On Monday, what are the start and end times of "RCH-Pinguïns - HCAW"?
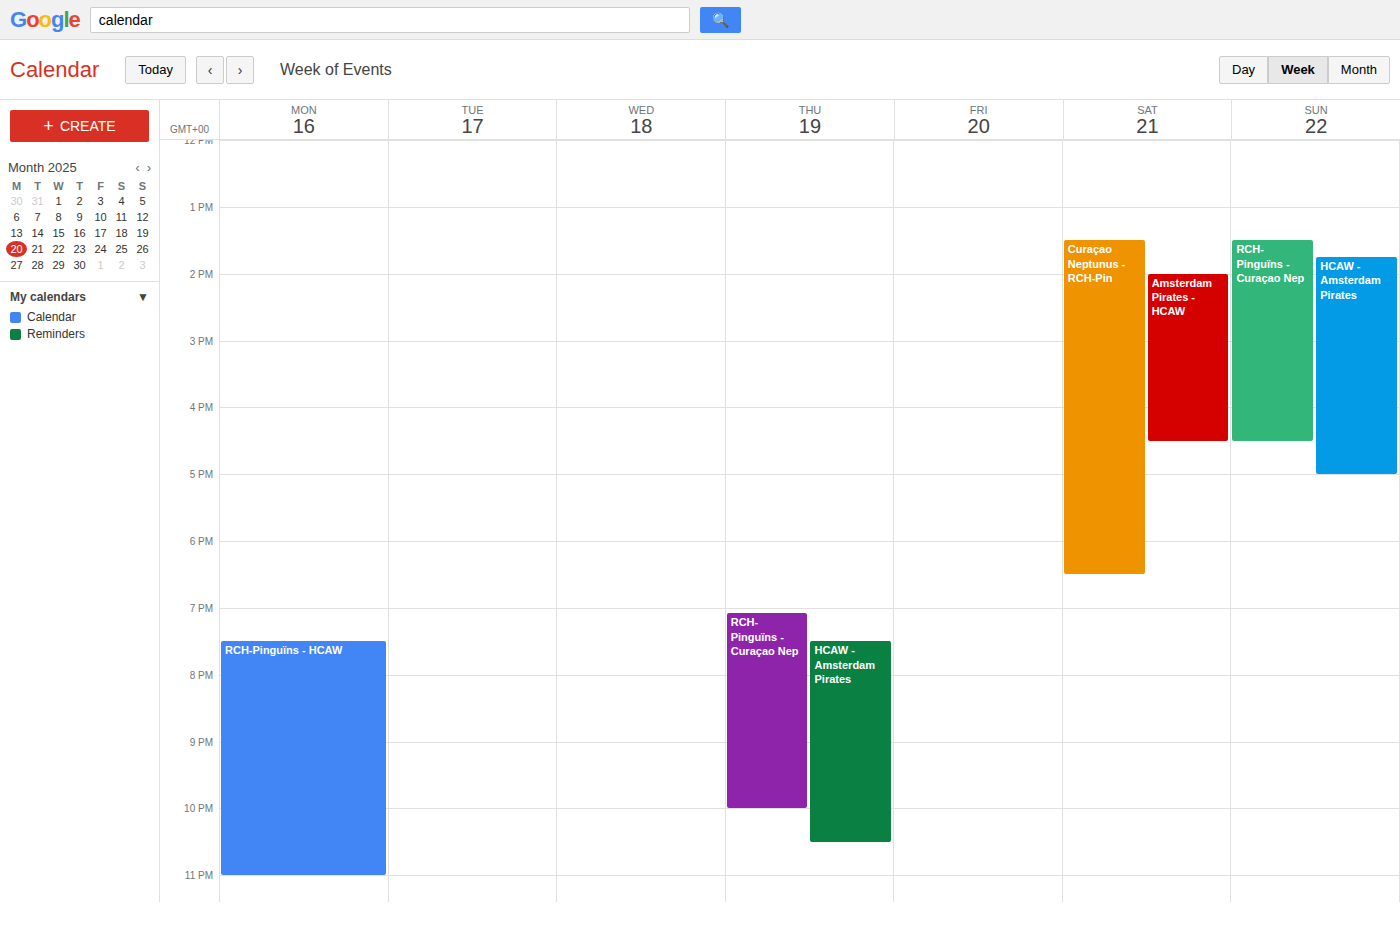
7:30 PM to 11:00 PM